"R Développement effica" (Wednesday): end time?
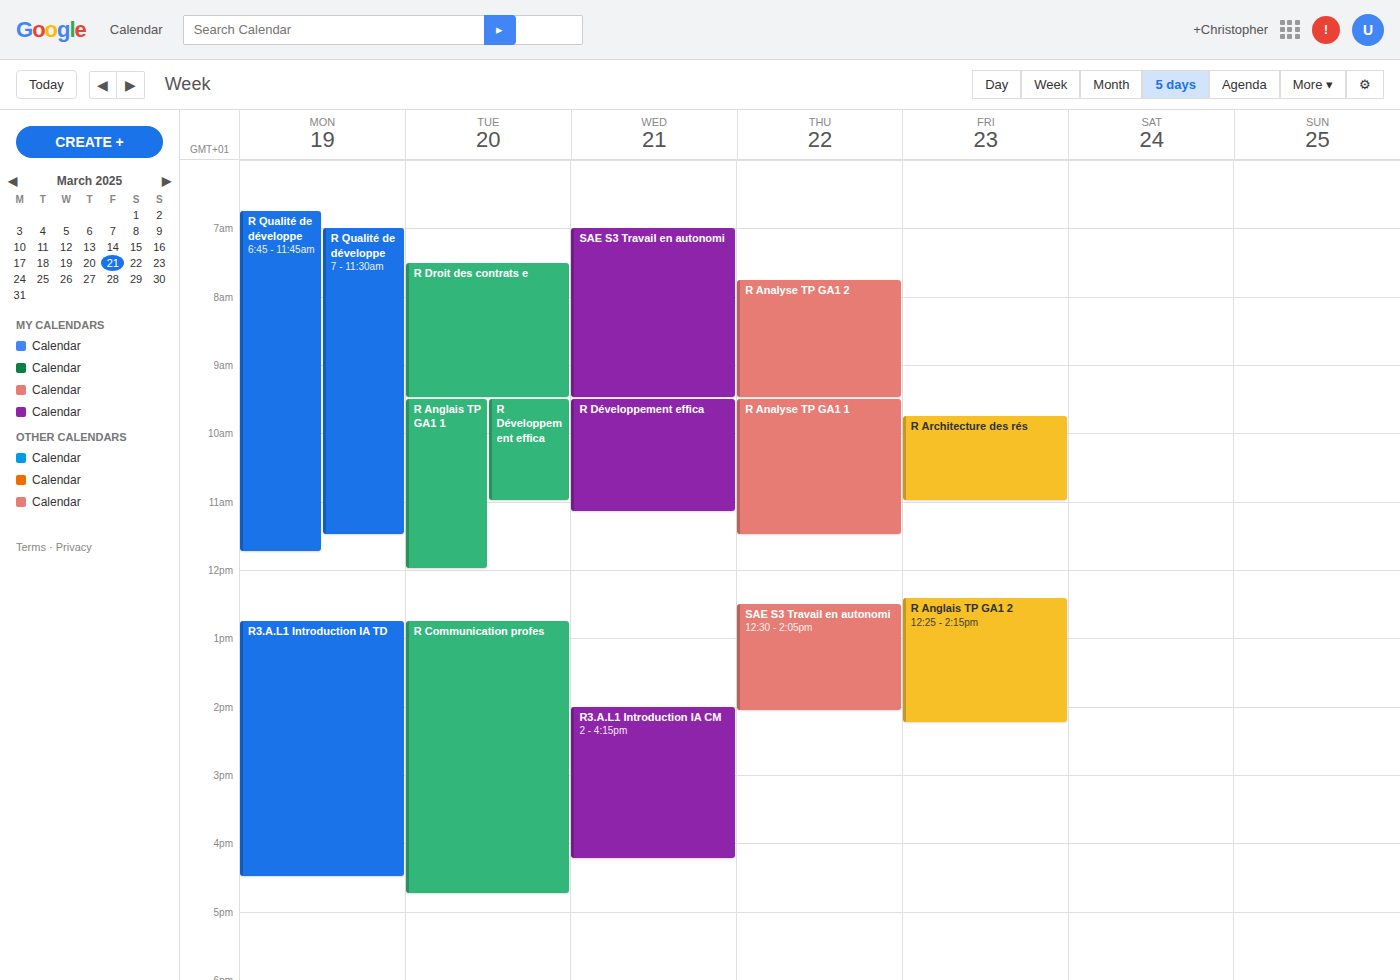
11:10 AM